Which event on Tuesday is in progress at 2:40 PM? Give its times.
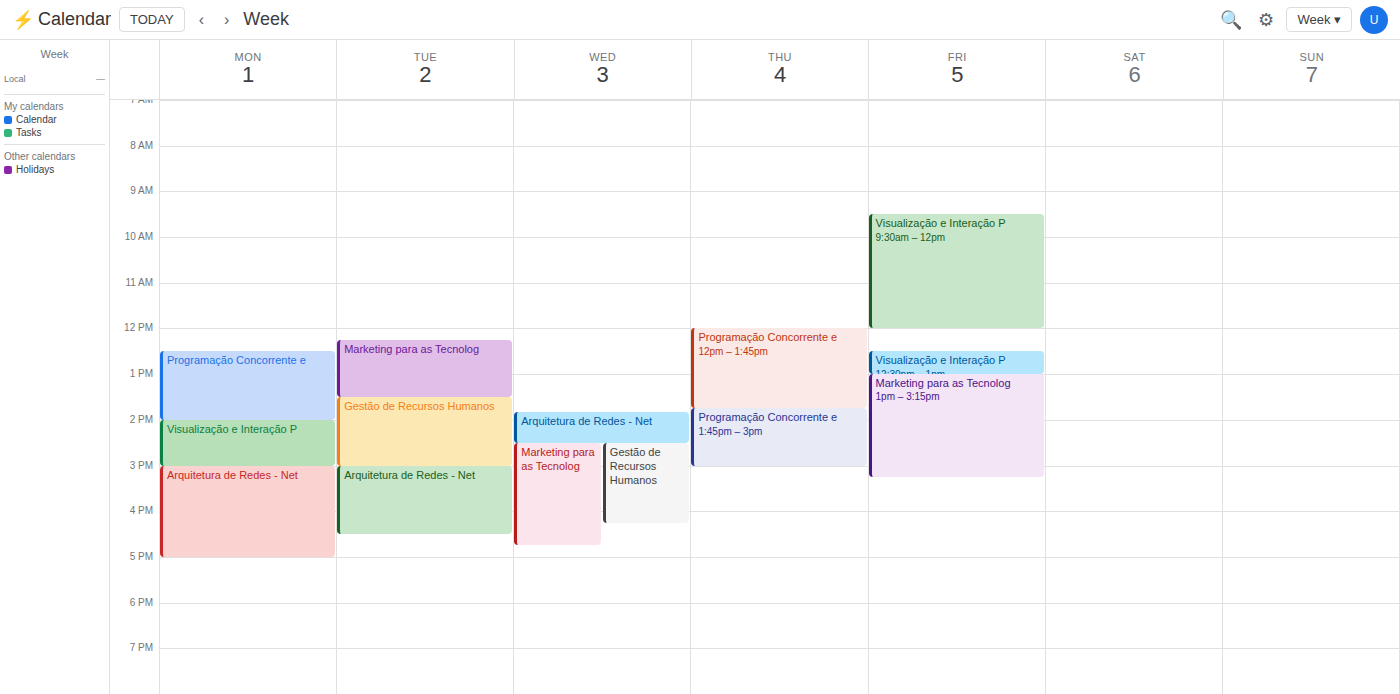
"Gestão de Recursos Humanos", 1:30 PM to 3:00 PM